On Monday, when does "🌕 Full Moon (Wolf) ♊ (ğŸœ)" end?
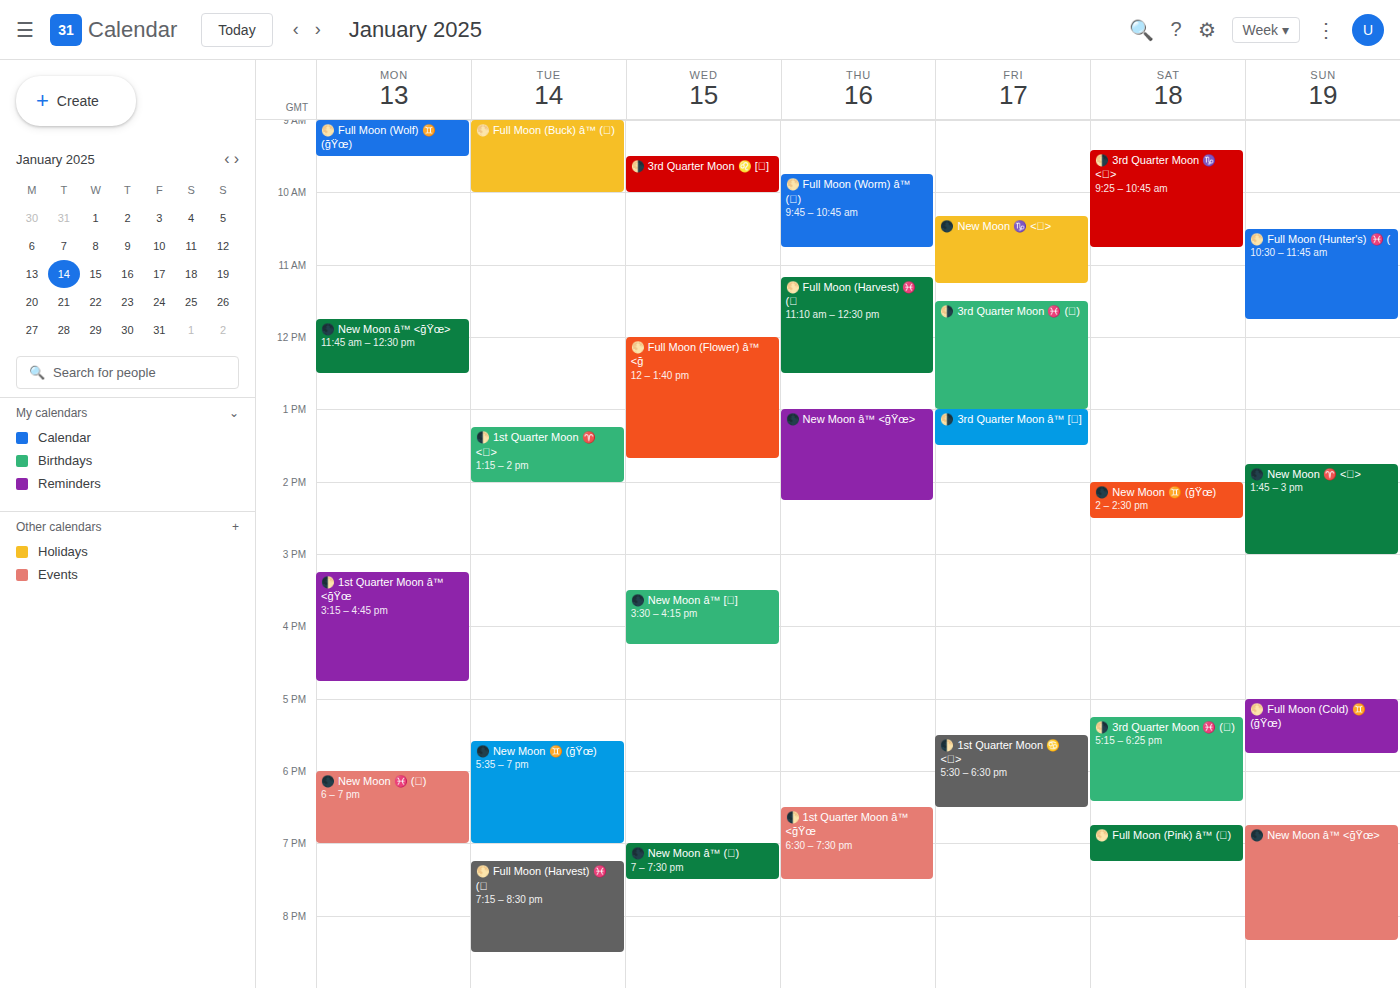
9:30 AM